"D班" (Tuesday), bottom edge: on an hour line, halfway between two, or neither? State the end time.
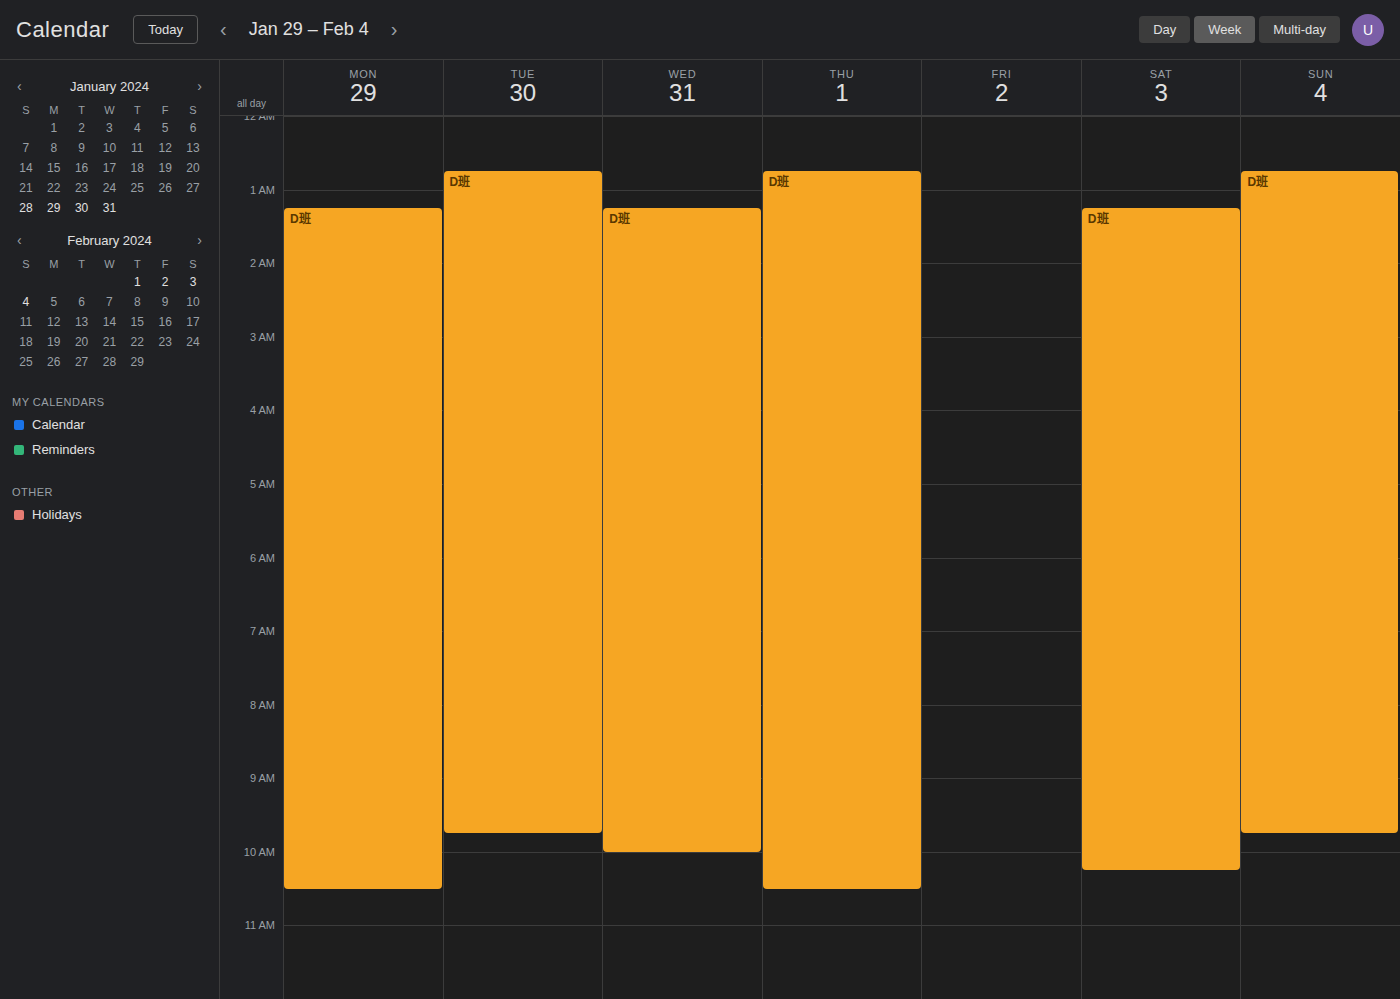
09:45 -- neither: three quarters of the way from the 09:00 line to the 10:00 line.